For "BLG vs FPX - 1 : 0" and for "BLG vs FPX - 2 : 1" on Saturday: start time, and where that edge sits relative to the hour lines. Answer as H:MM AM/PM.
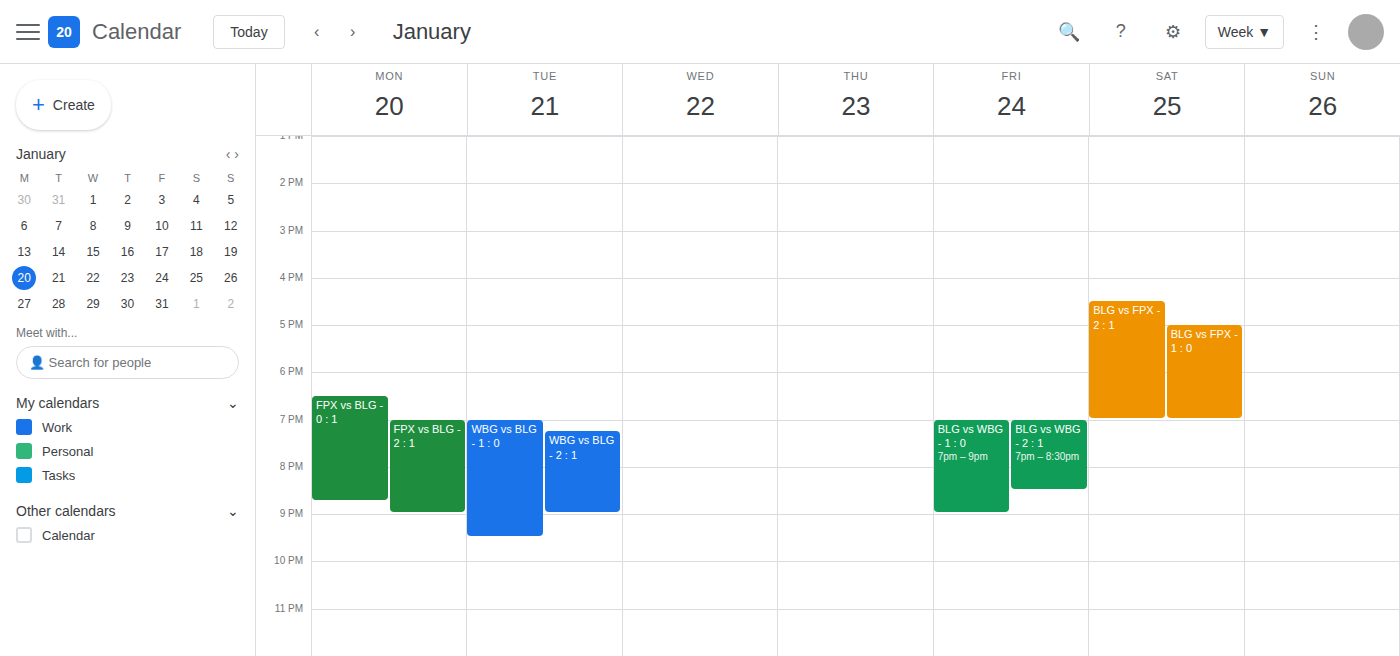
"BLG vs FPX - 1 : 0": 5:00 PM, exactly on the 5 PM line. "BLG vs FPX - 2 : 1": 4:30 PM, halfway between the 4 PM and 5 PM lines.